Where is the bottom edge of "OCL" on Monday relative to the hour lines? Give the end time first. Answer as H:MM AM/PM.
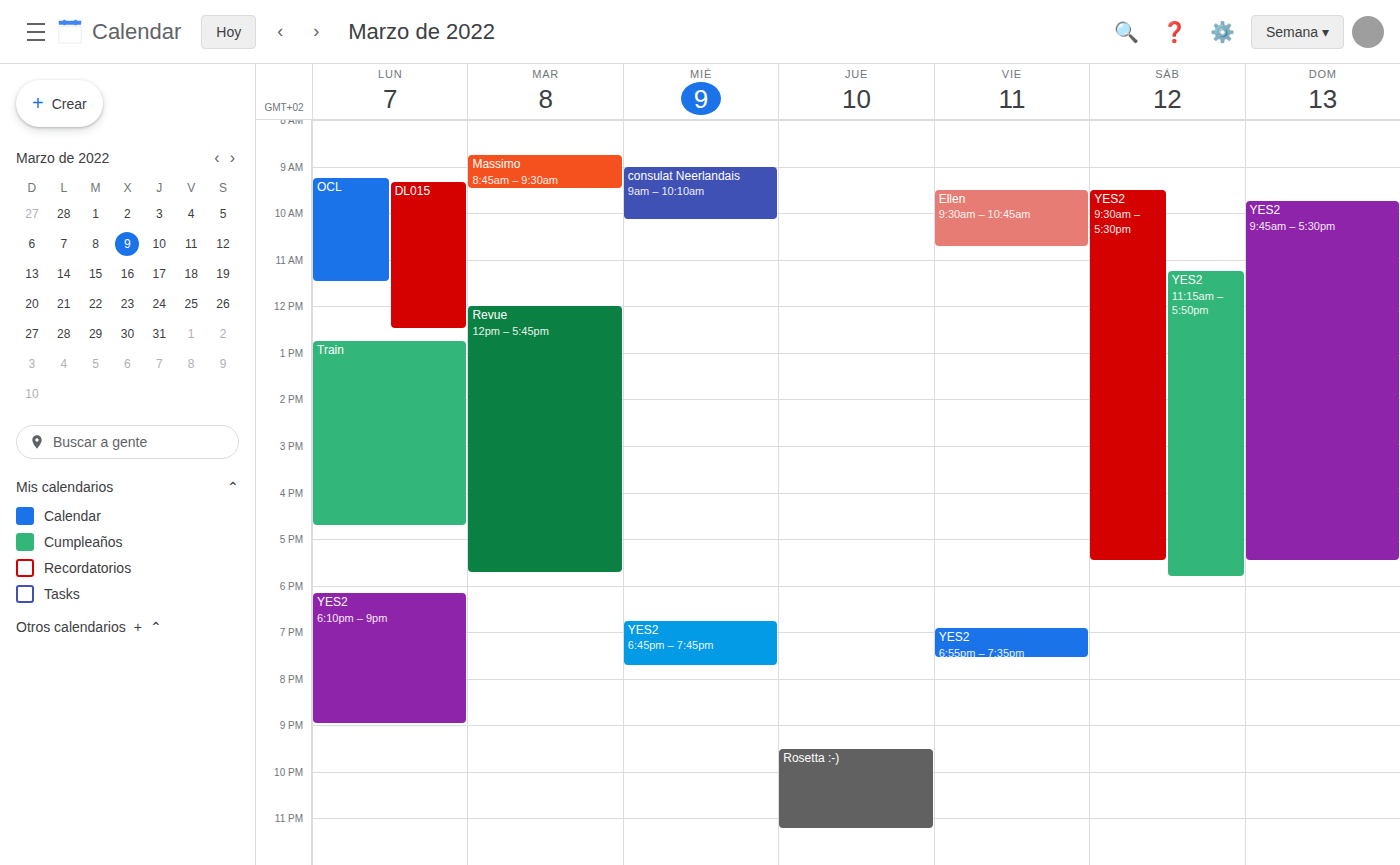
11:30 AM -- halfway between the 11 AM and 12 PM lines.